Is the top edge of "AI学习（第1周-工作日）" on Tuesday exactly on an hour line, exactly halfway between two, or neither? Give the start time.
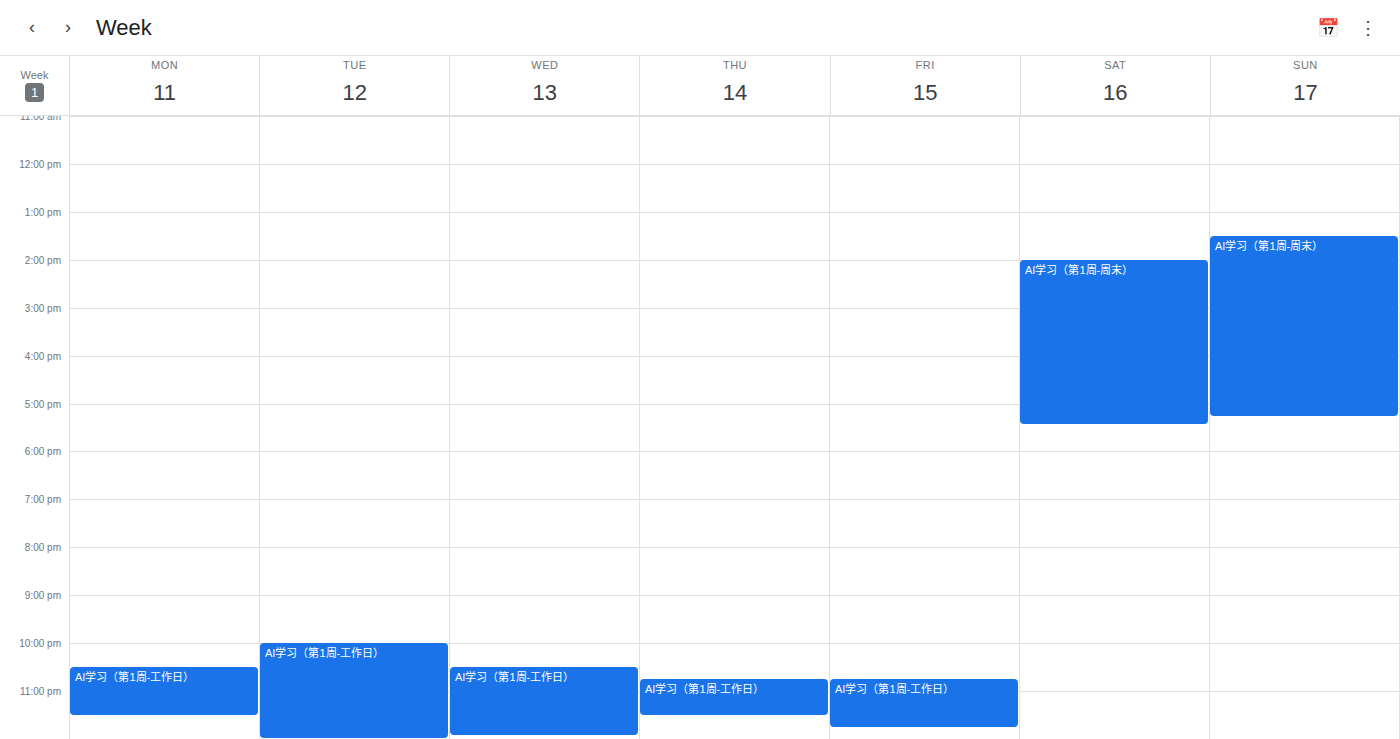
10:00 PM -- exactly on the 10 PM line.